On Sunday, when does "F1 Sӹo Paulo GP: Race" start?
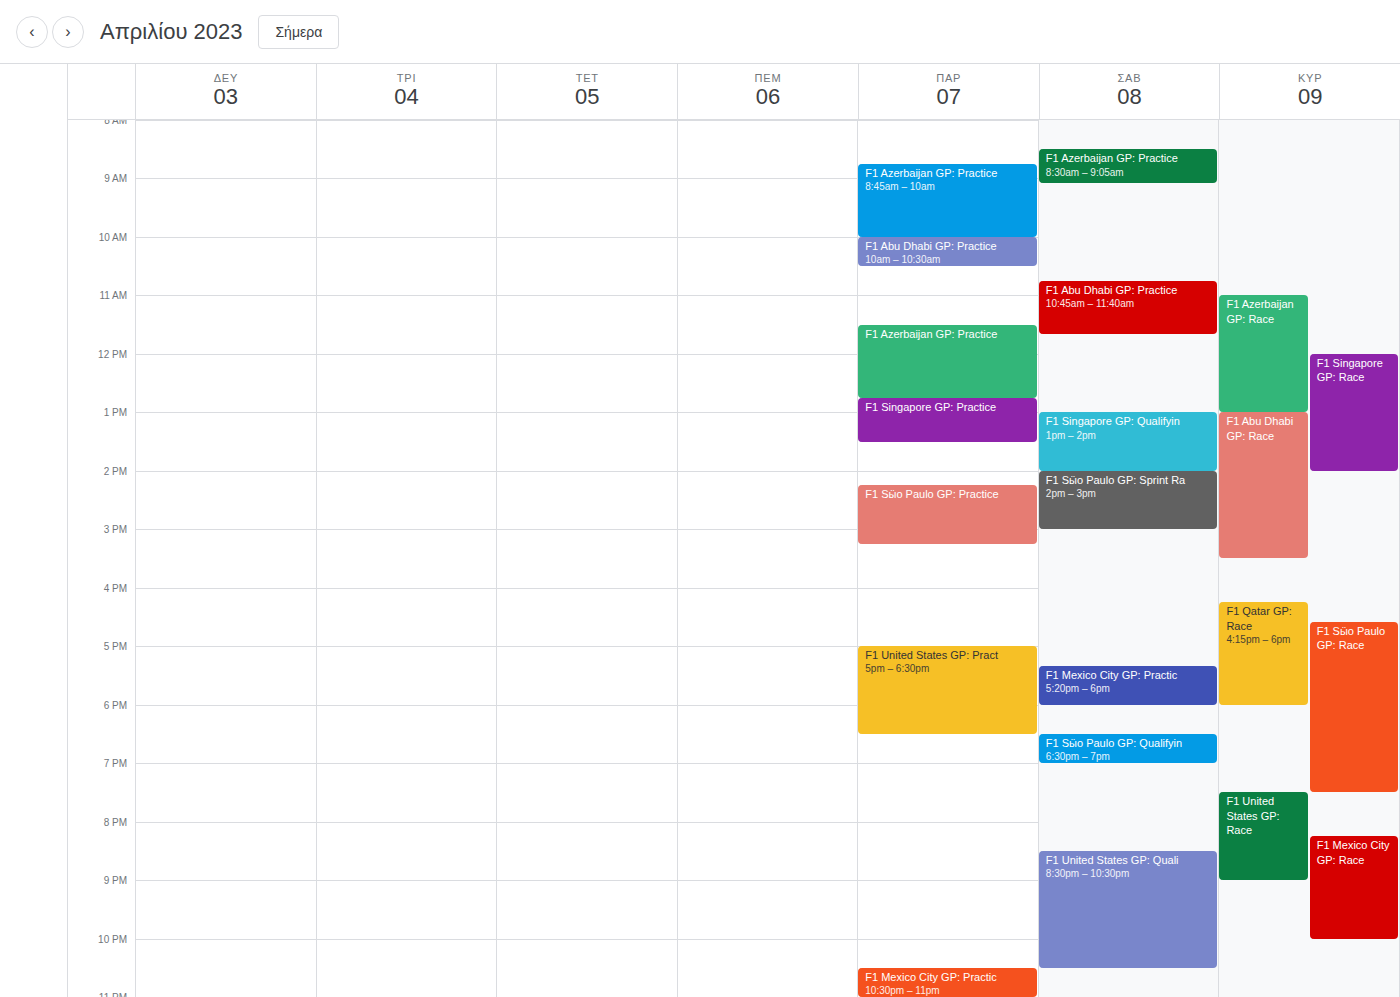
4:35 PM